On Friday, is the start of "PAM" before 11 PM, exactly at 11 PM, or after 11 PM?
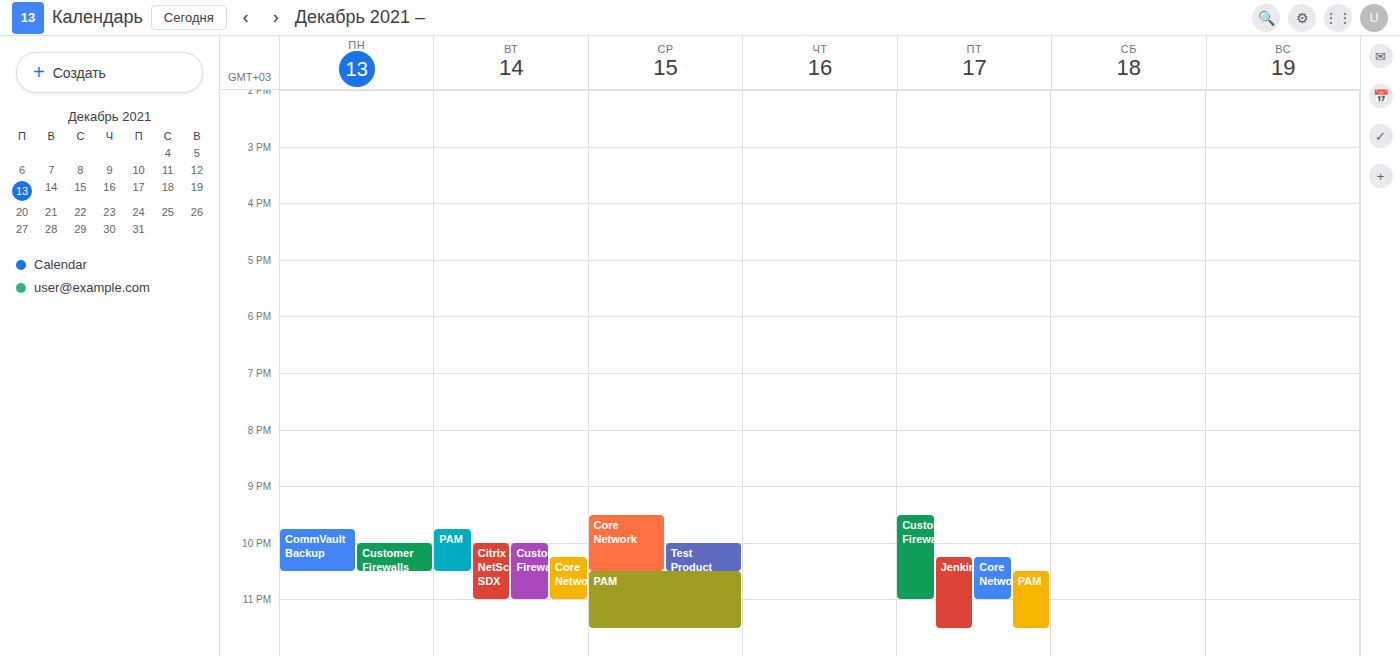
10:30 PM -- before 11 PM, 30 minutes above the 11 PM line.